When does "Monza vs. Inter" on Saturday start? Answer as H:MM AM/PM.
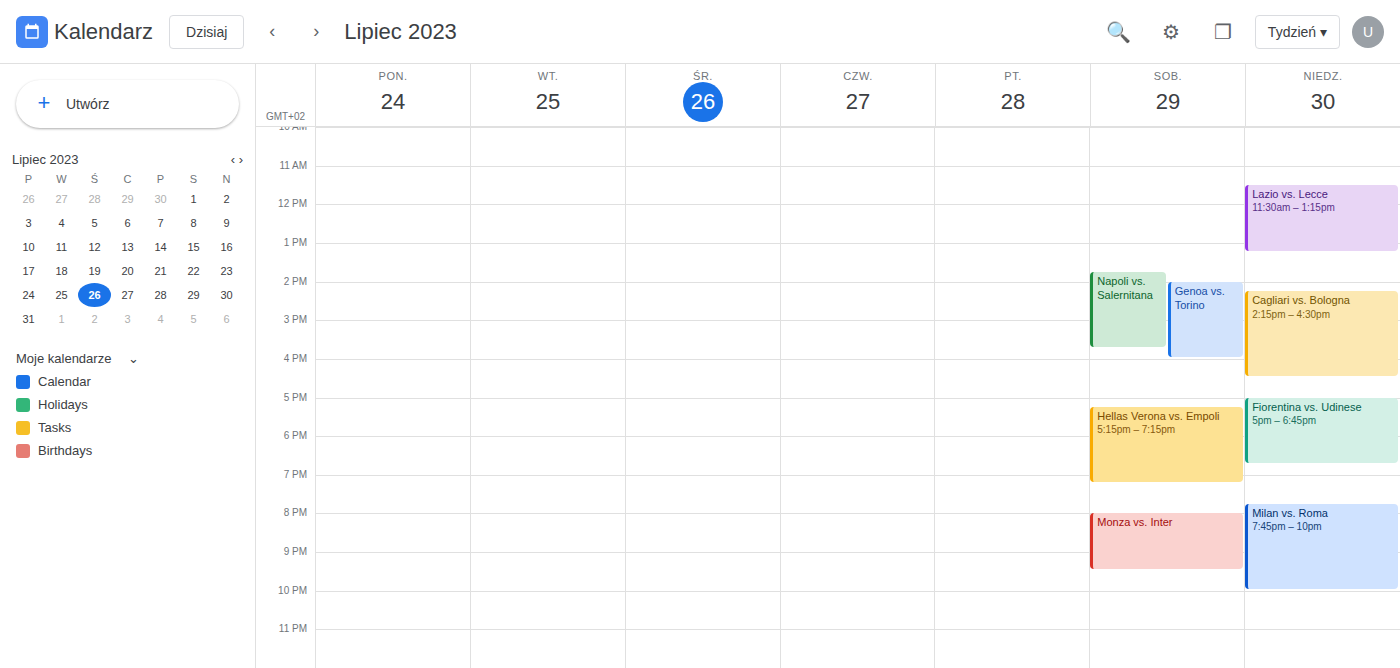
8:00 PM